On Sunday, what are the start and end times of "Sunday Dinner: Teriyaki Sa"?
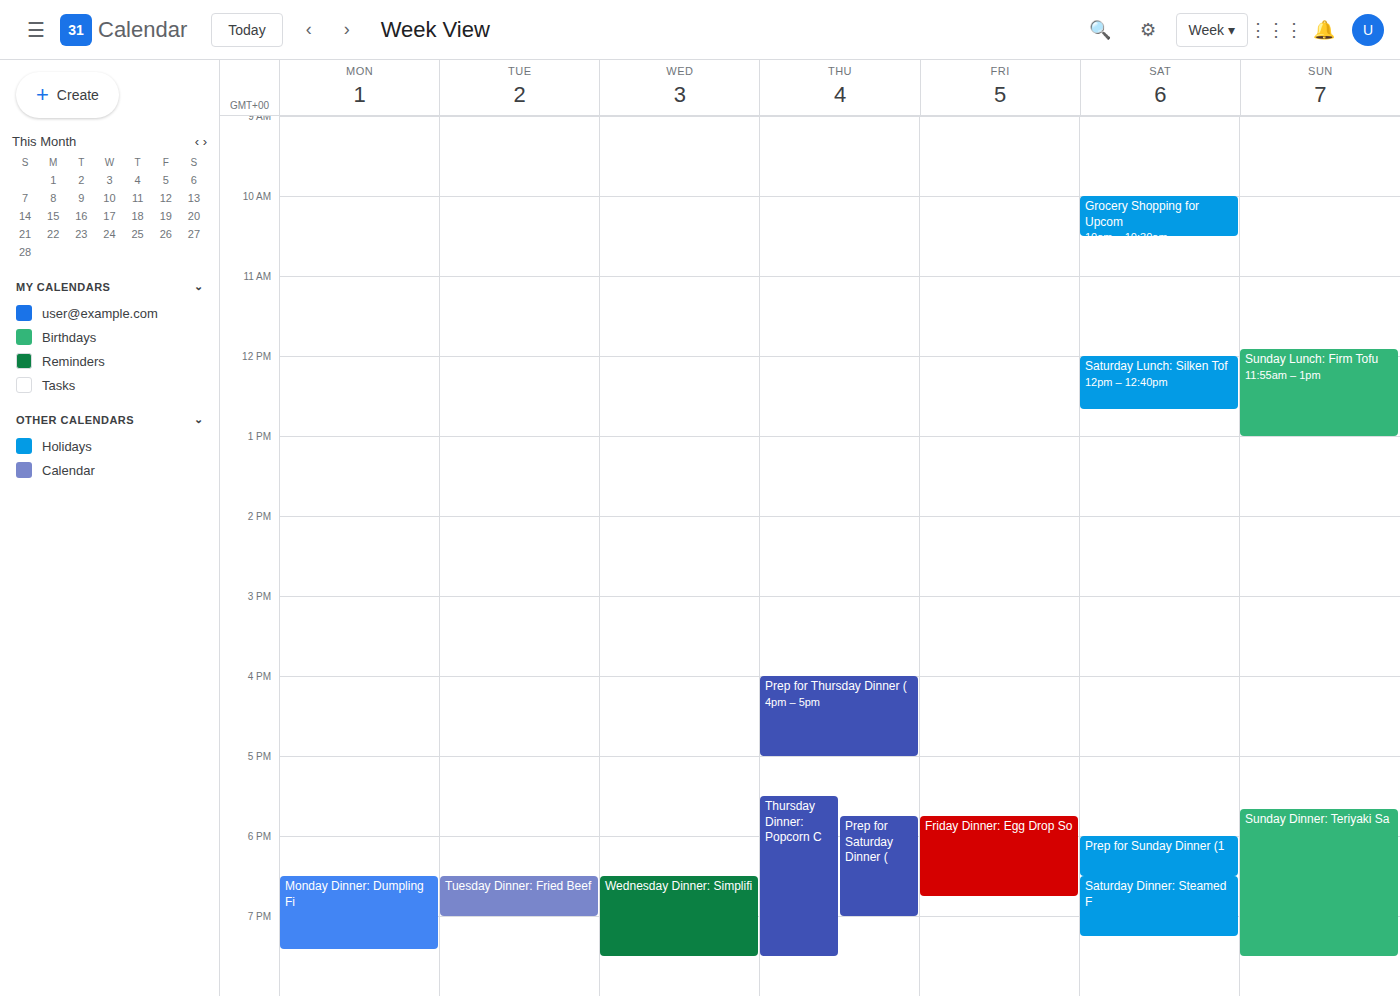
5:40 PM to 7:30 PM